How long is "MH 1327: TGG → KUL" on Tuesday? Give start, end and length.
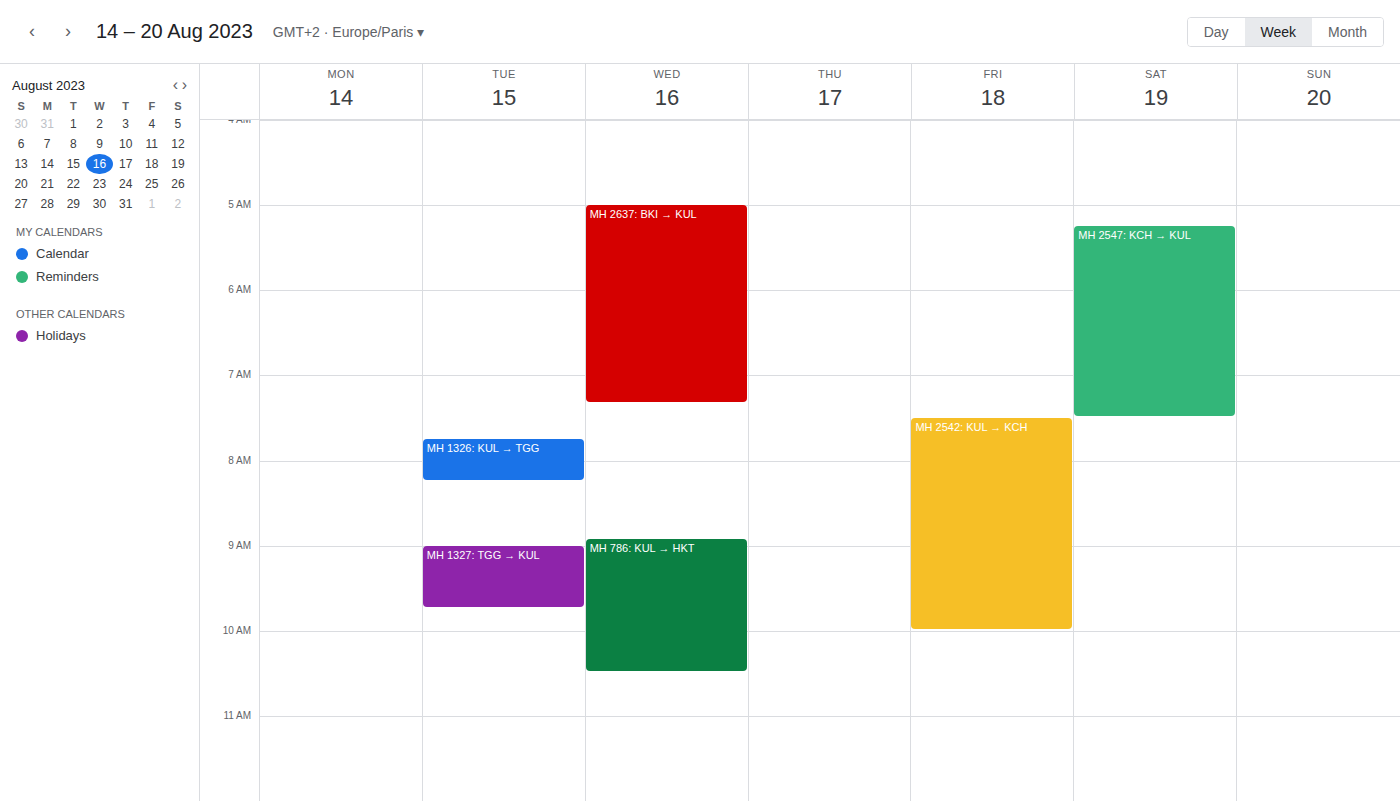
09:00 to 09:45, 45 minutes